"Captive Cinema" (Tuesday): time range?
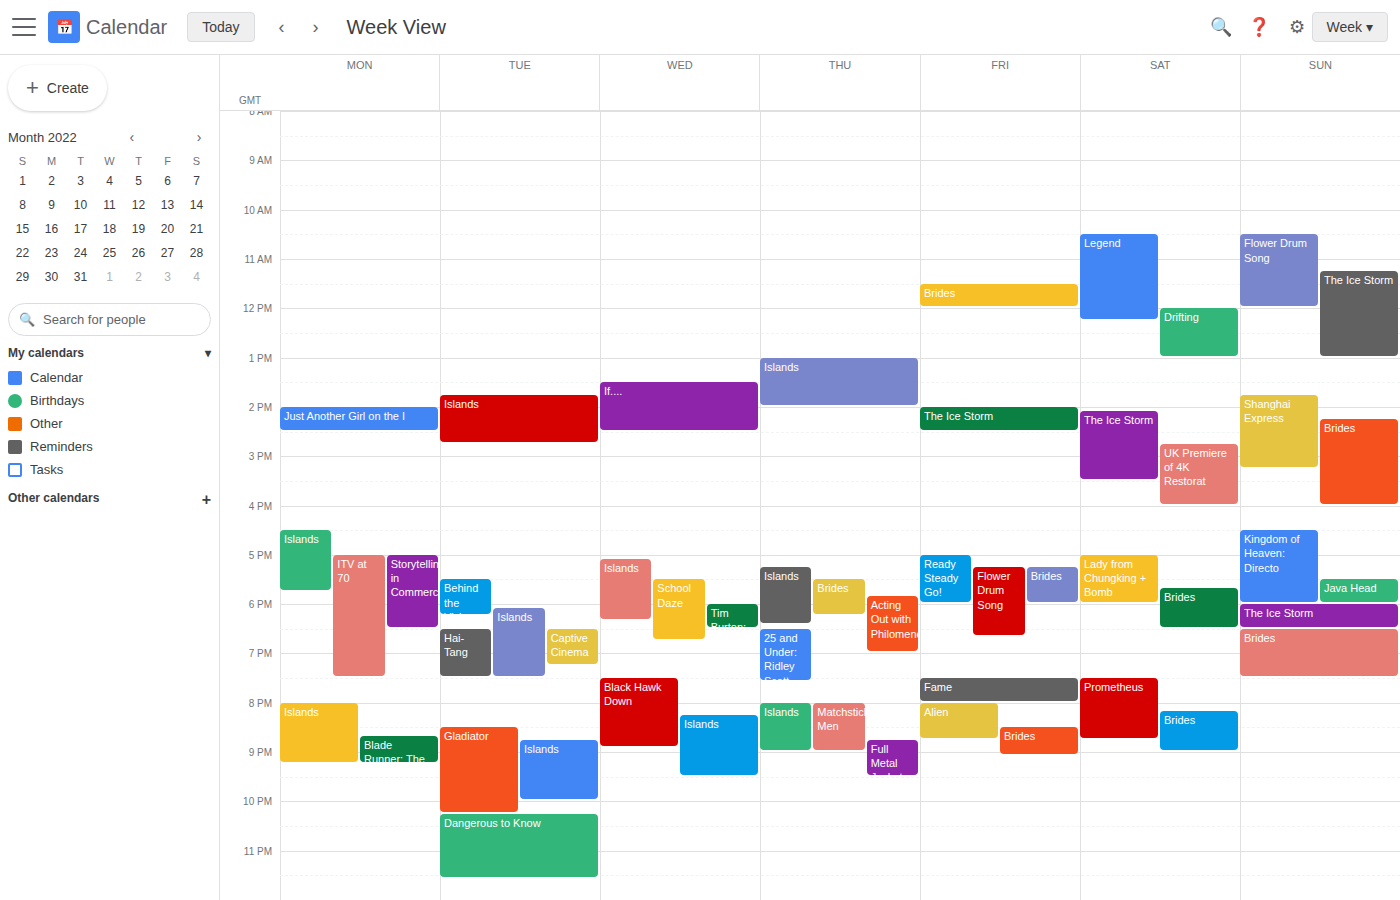
6:30 PM to 7:15 PM